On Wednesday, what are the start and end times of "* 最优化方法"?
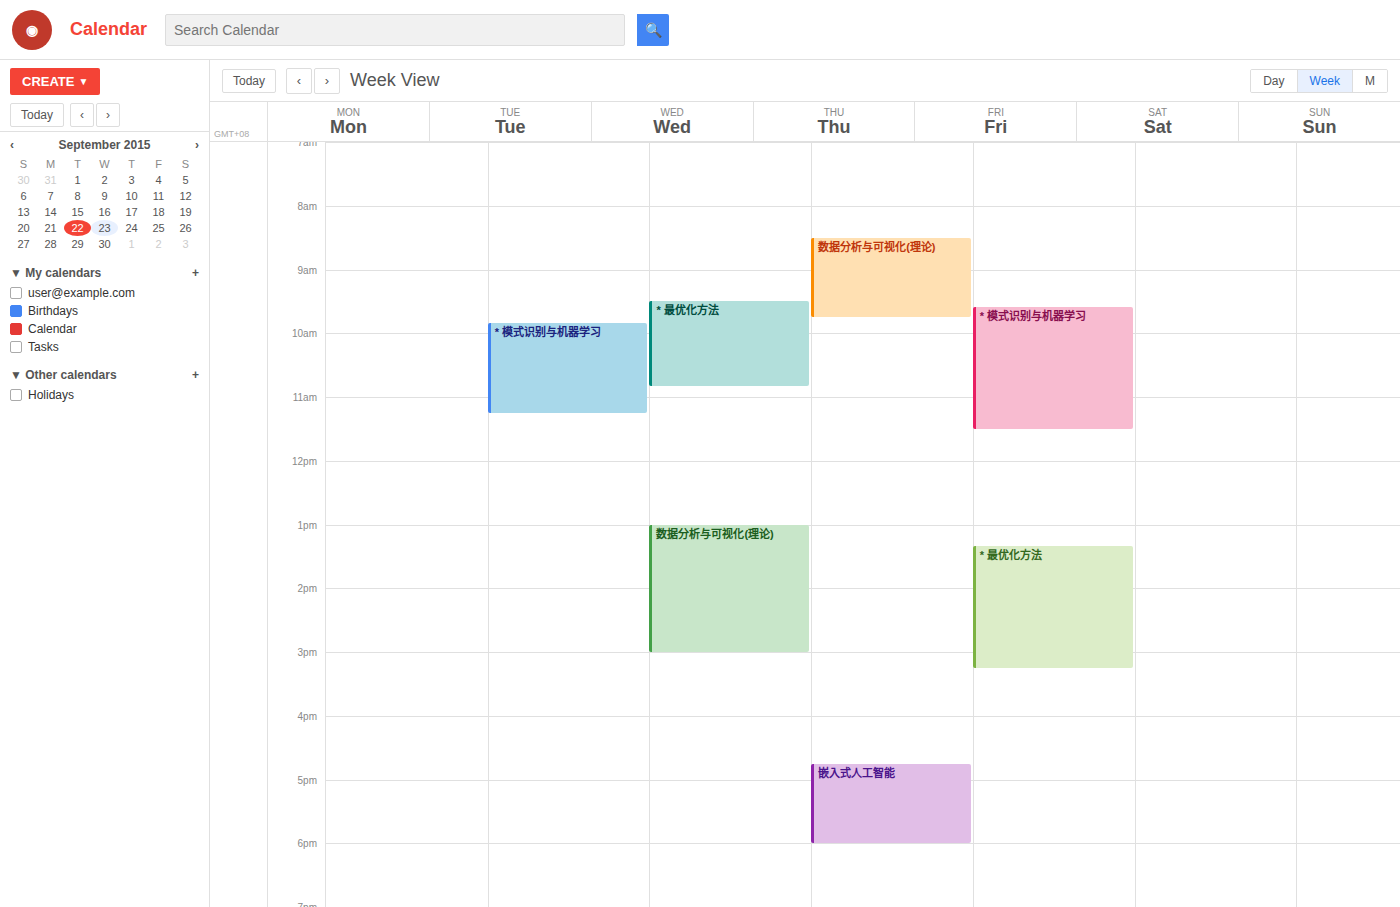
9:30 AM to 10:50 AM